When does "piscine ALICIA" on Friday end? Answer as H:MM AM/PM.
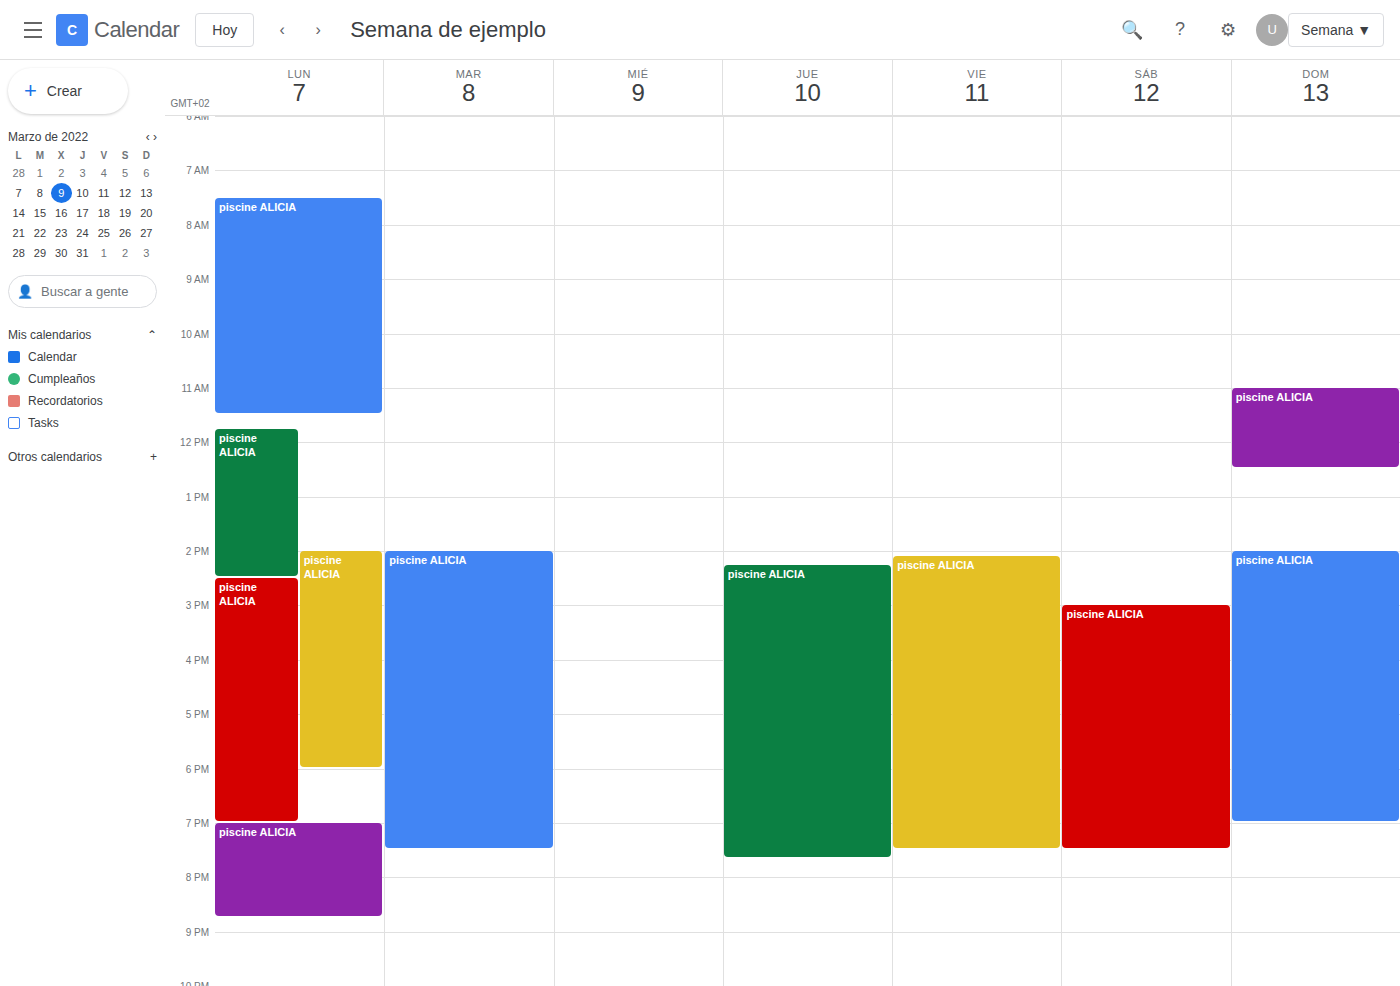
7:30 PM